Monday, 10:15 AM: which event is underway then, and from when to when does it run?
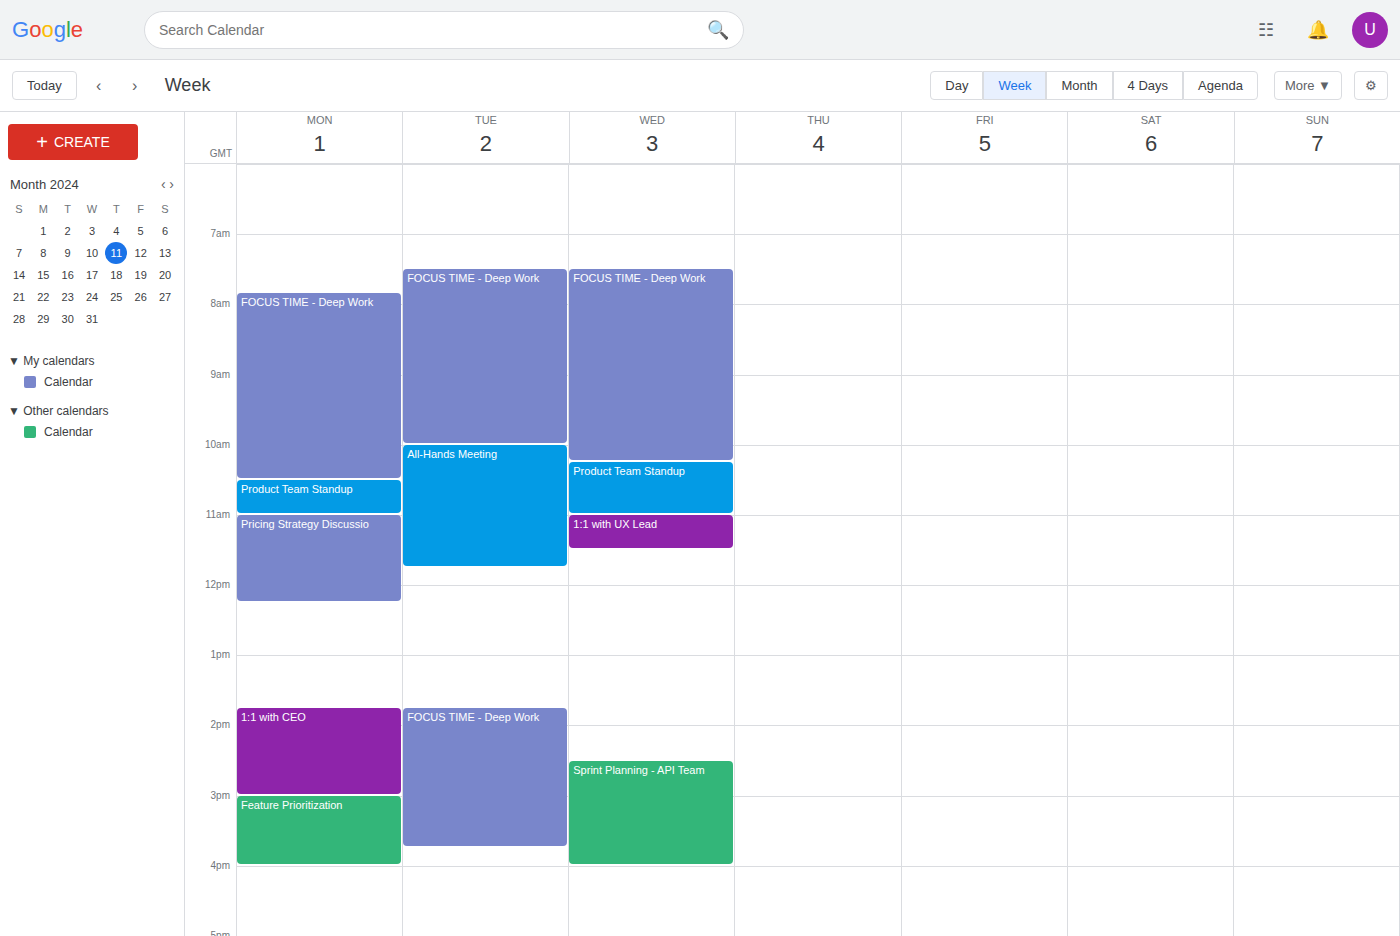
"FOCUS TIME - Deep Work", 7:50 AM to 10:30 AM